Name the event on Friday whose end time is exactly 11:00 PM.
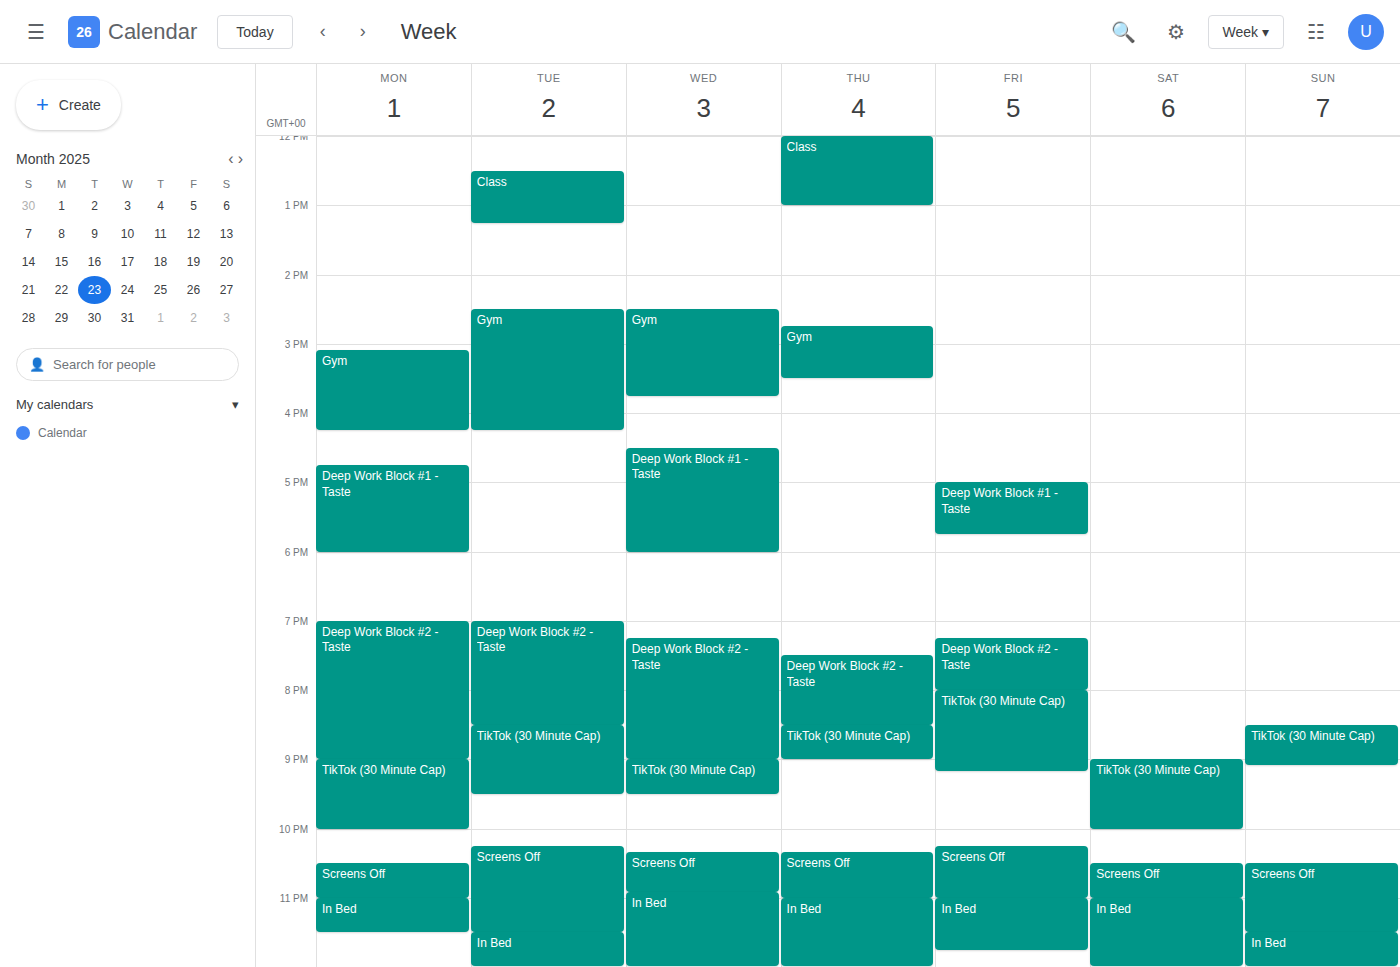
"Screens Off"